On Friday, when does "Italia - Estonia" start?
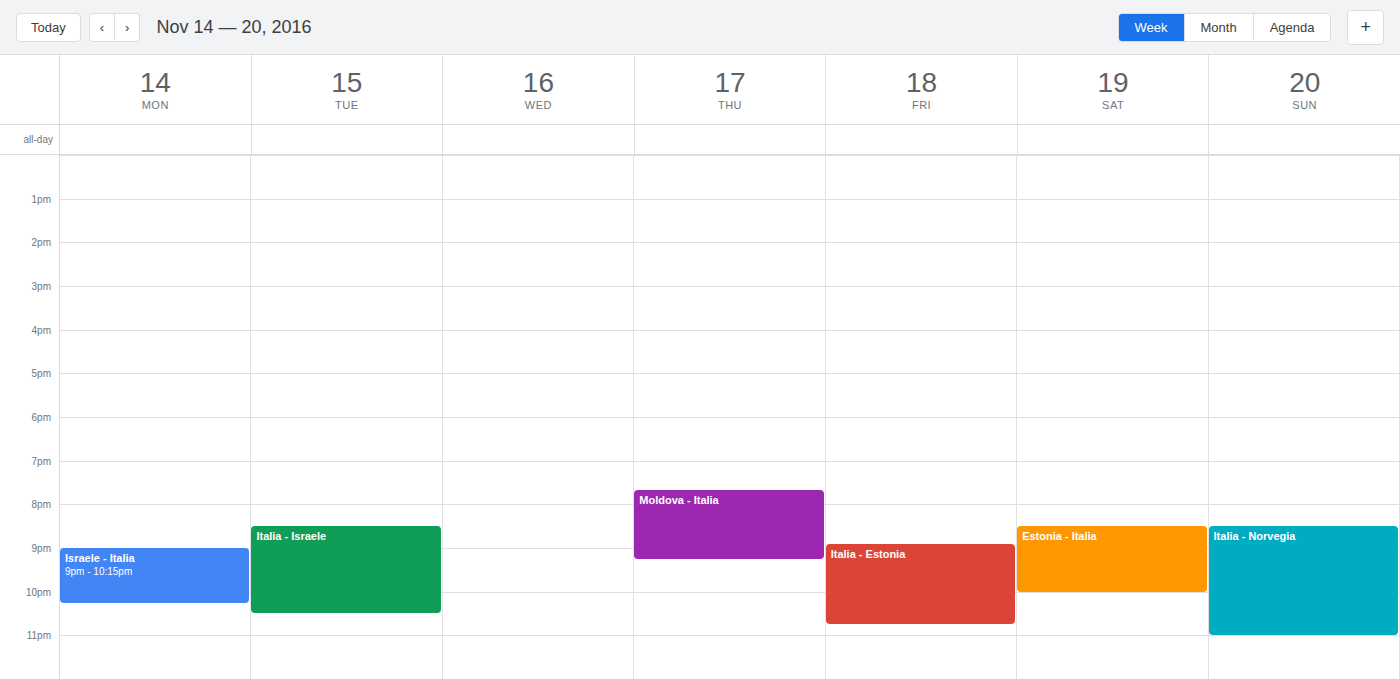
8:55 PM